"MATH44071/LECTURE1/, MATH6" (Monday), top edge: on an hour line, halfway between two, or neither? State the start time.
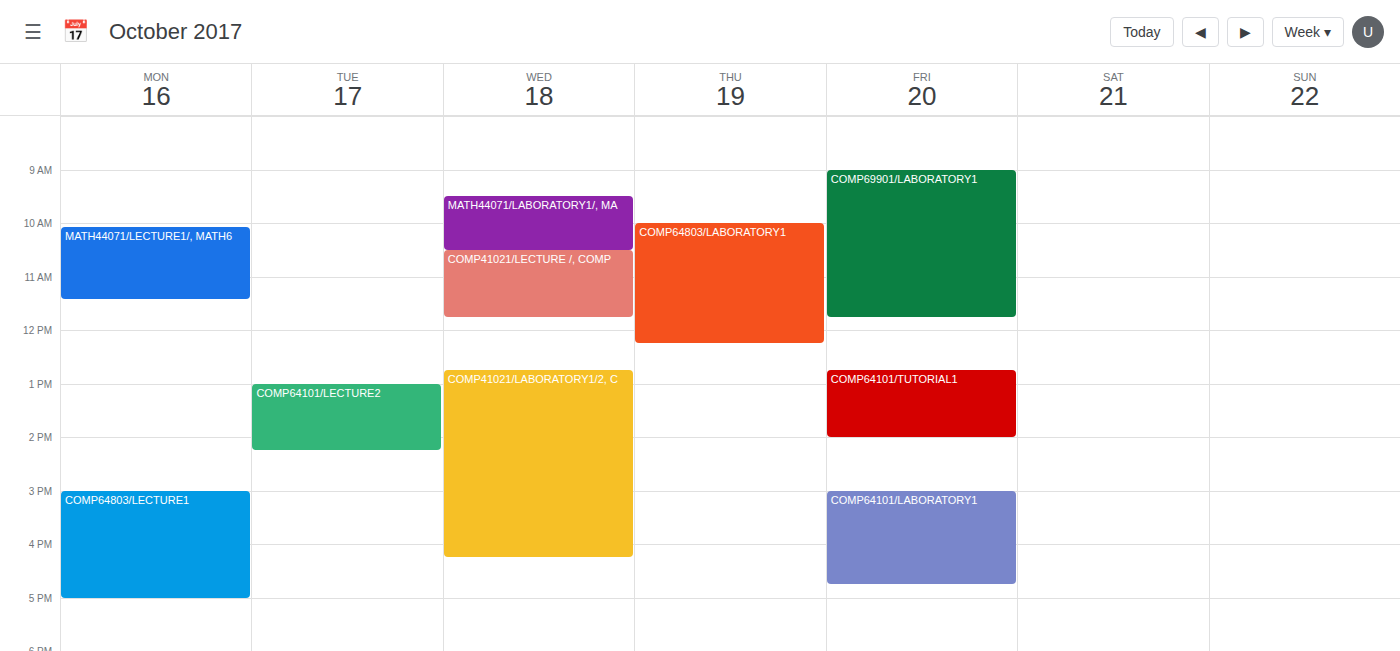
10:05 -- neither: 5 minutes below the 10:00 line and 55 minutes above the 11:00 line.